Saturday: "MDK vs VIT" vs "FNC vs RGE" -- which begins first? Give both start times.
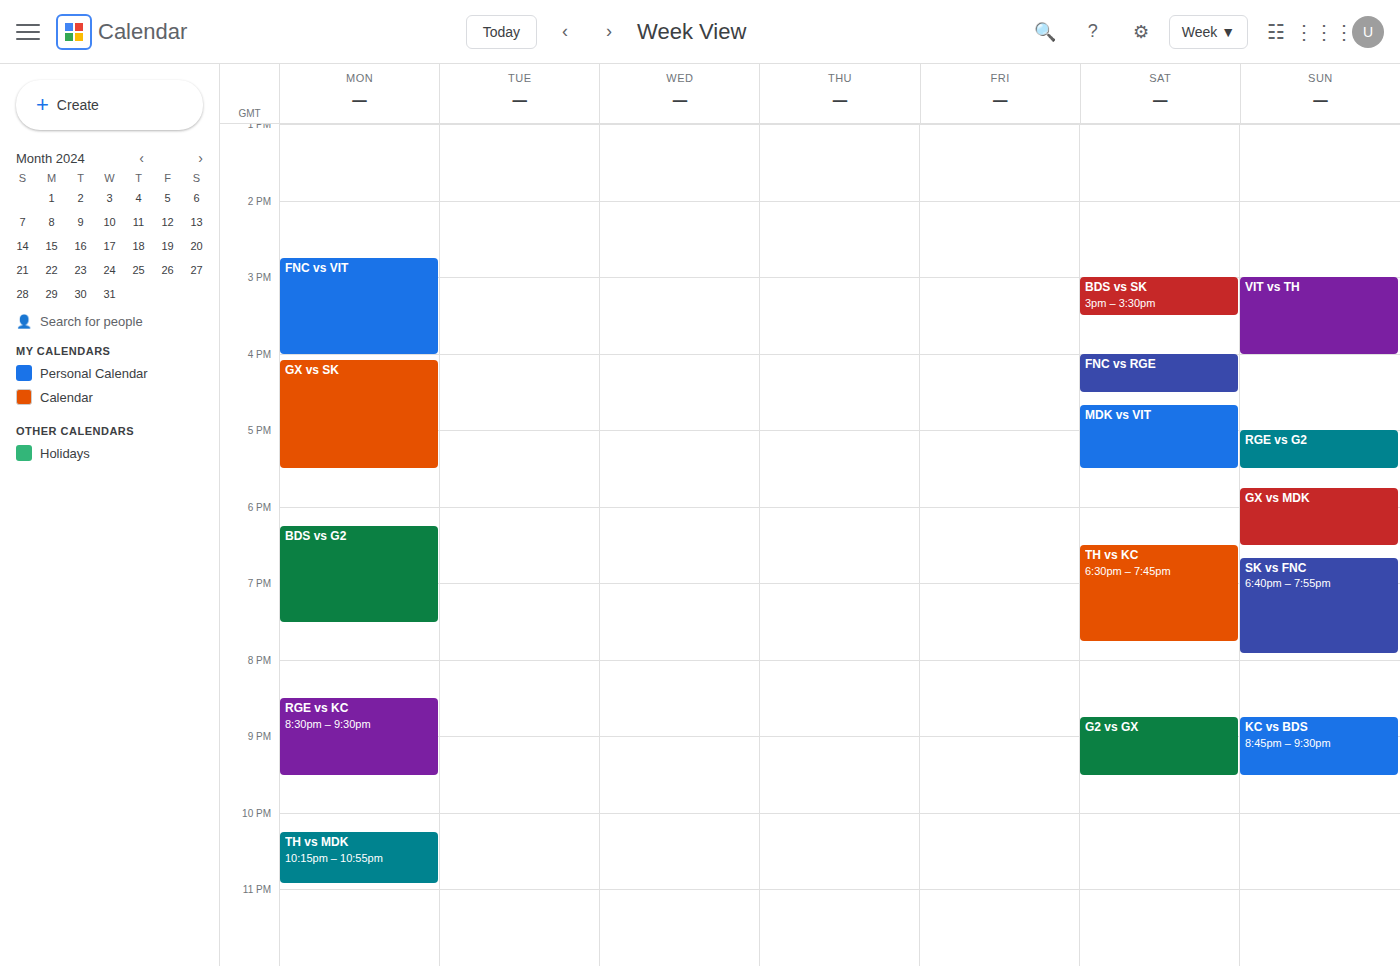
"FNC vs RGE" 4:00 PM; "MDK vs VIT" 4:40 PM.